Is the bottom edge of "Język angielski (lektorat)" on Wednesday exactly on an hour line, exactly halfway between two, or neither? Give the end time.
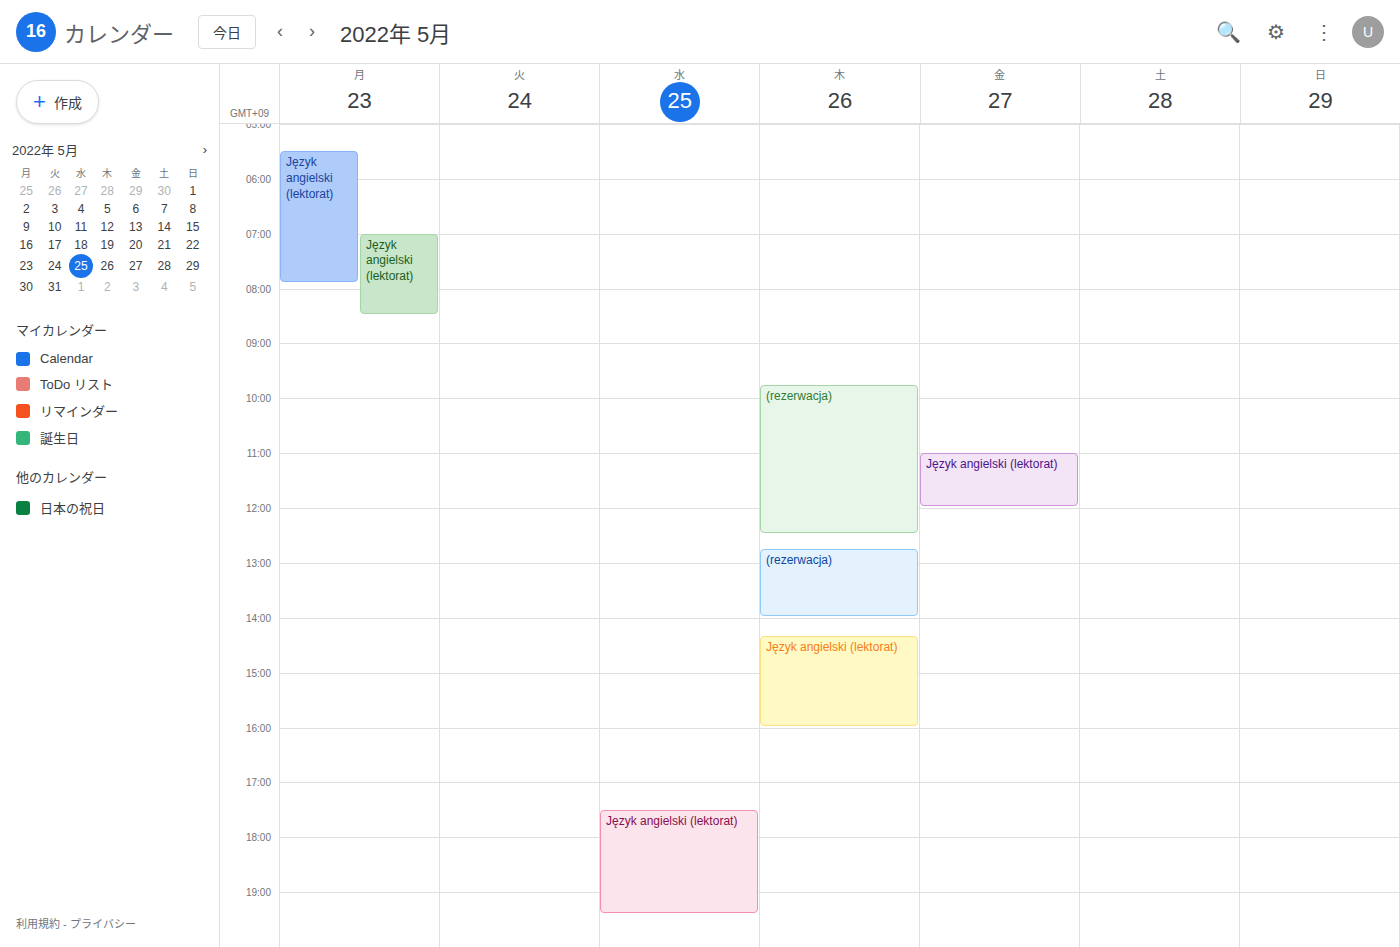
7:25 PM -- neither: 25 minutes below the 7 PM line and 35 minutes above the 8 PM line.